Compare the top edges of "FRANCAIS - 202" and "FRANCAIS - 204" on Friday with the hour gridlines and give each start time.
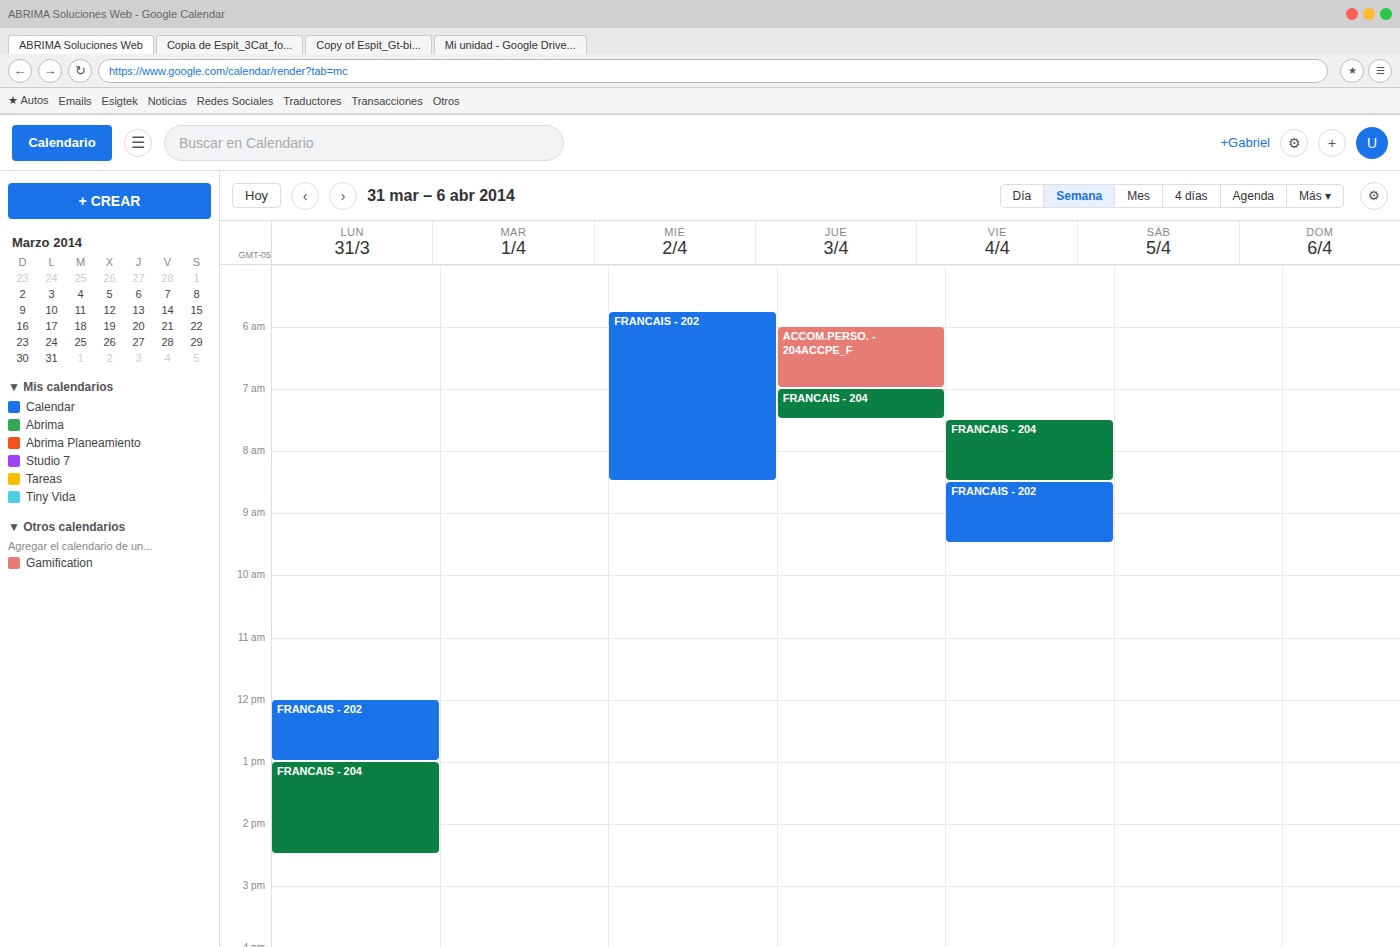
"FRANCAIS - 202": 8:30 AM, halfway between the 8 AM and 9 AM lines. "FRANCAIS - 204": 7:30 AM, halfway between the 7 AM and 8 AM lines.